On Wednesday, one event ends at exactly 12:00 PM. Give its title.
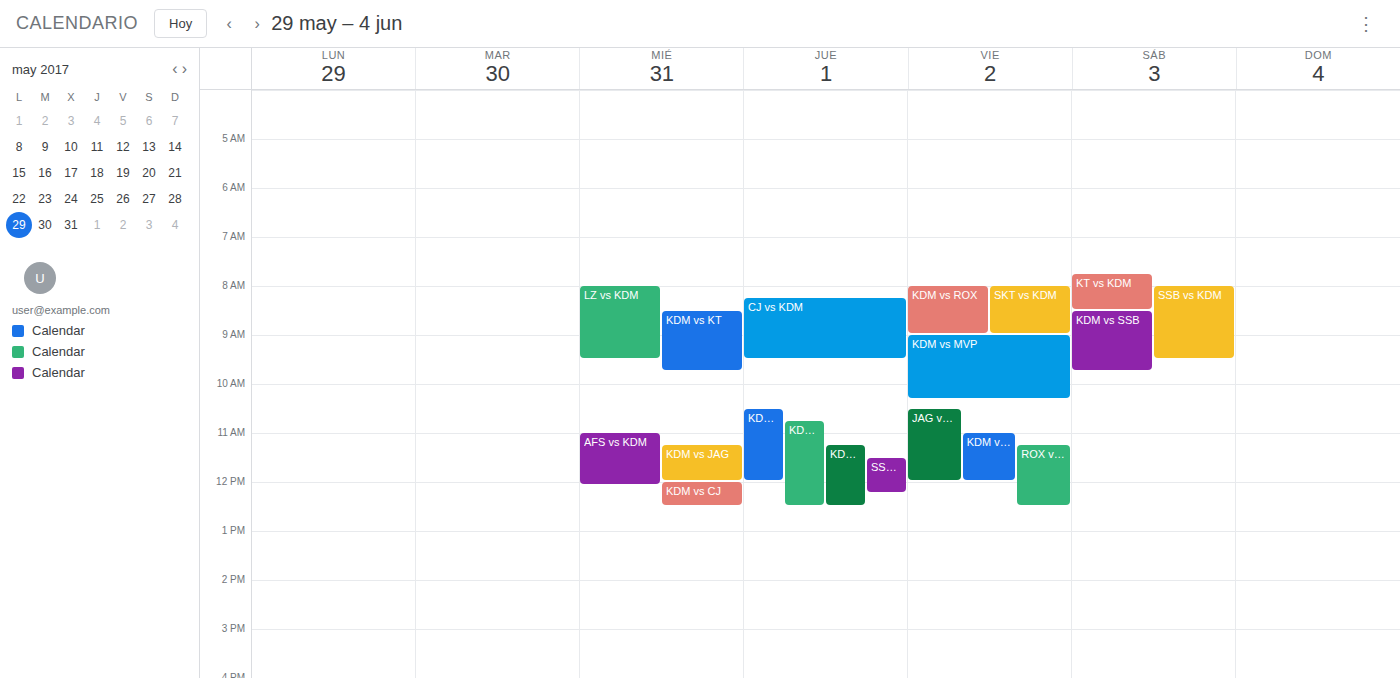
"KDM vs JAG"